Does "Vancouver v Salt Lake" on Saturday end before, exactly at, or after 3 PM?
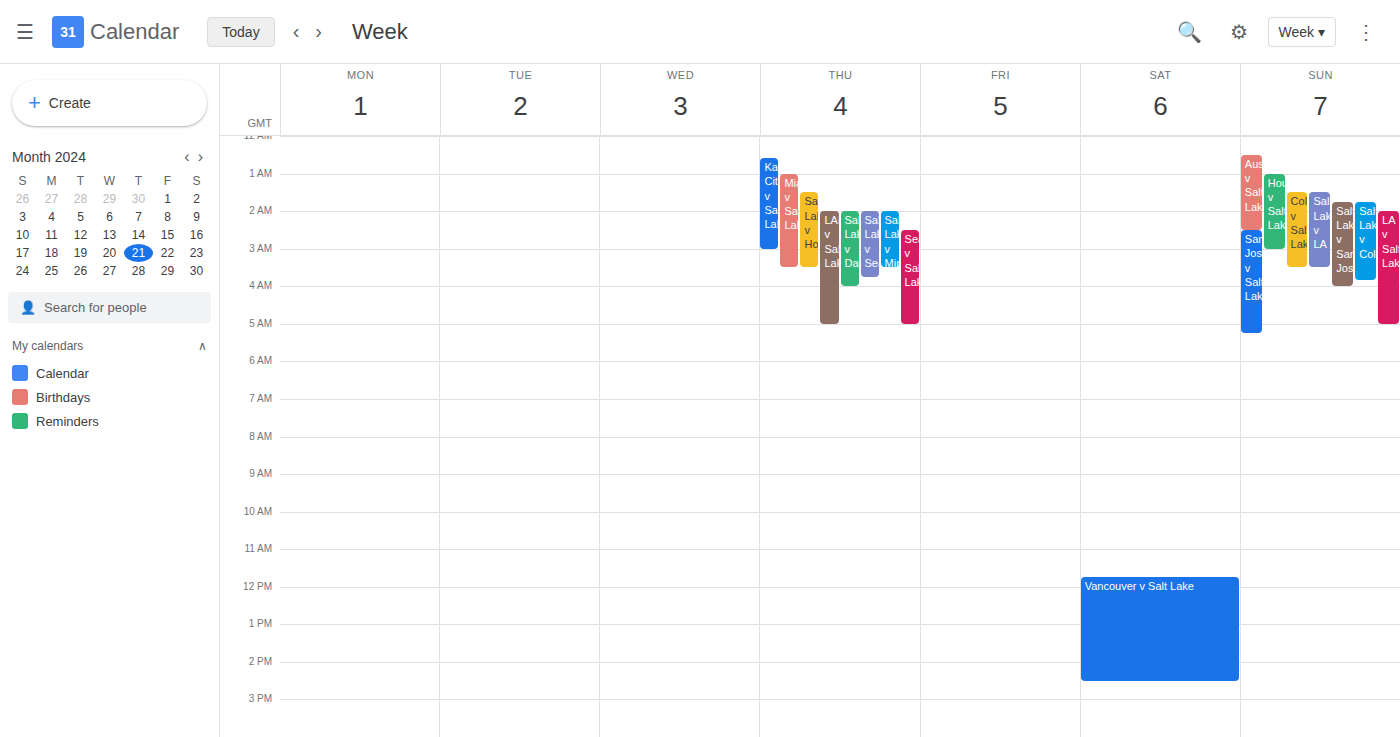
2:30 PM -- before 3 PM, 30 minutes above the 3 PM line.